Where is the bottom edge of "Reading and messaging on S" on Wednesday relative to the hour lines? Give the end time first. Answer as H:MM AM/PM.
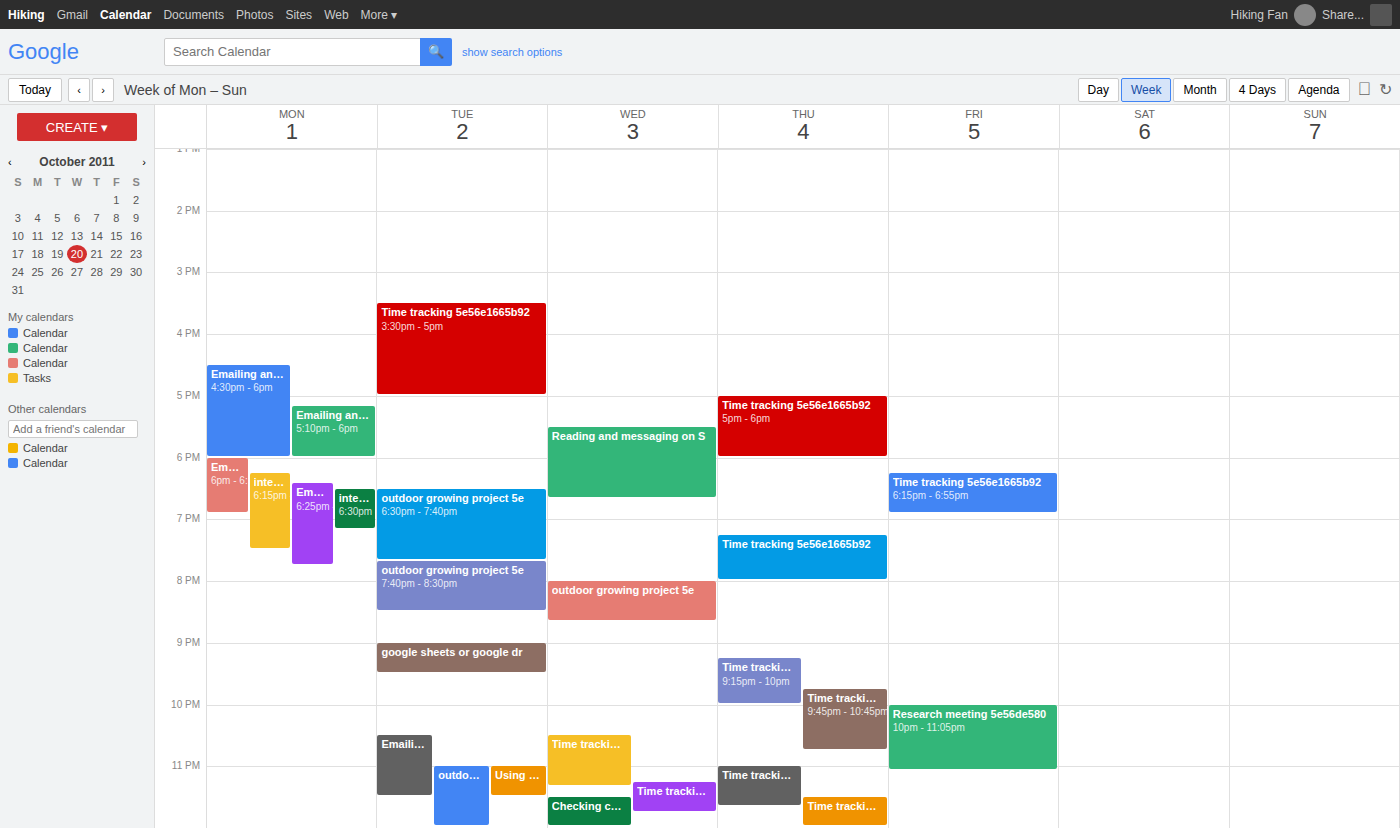
6:40 PM -- neither: 40 minutes below the 6 PM line and 20 minutes above the 7 PM line.